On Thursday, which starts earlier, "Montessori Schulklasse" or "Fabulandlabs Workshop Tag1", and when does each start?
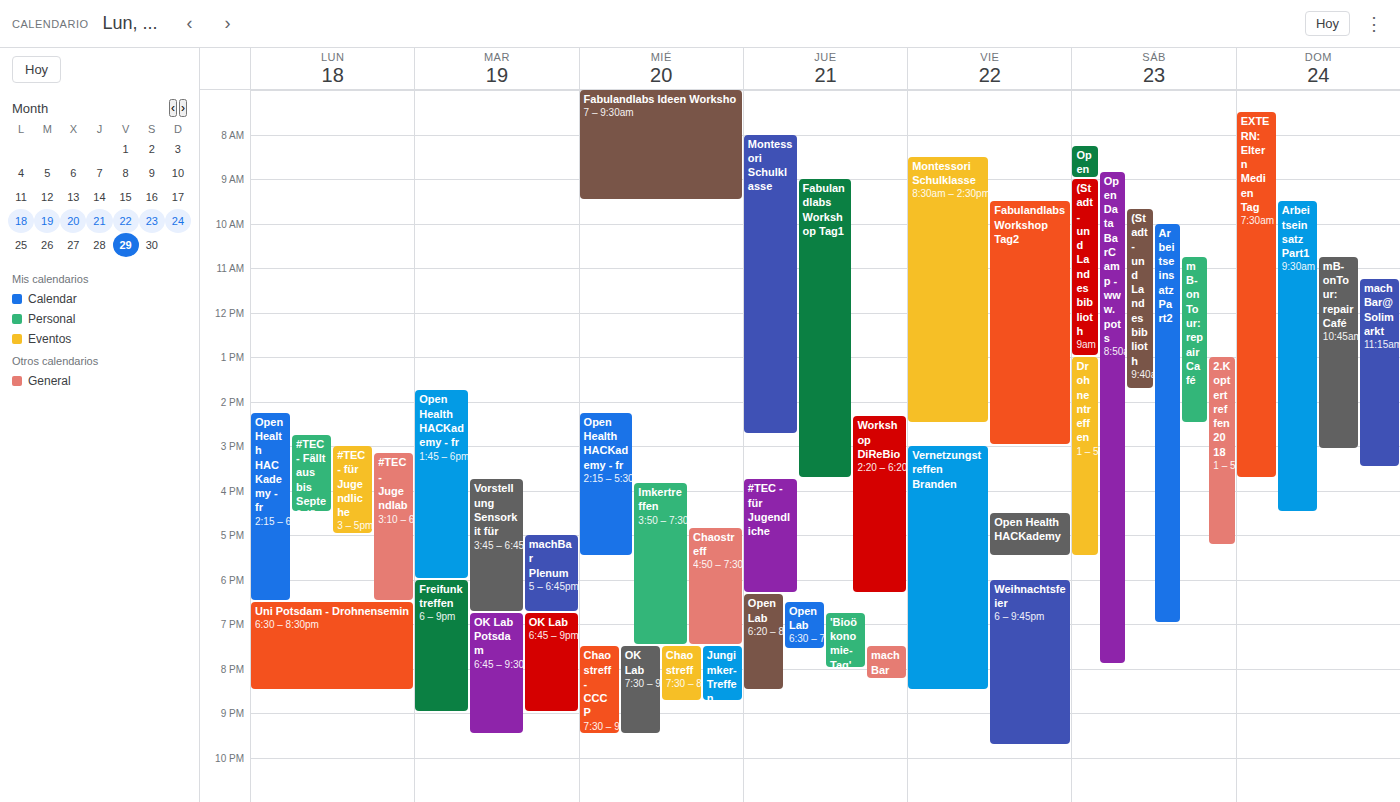
"Montessori Schulklasse" 8:00 AM; "Fabulandlabs Workshop Tag1" 9:00 AM.